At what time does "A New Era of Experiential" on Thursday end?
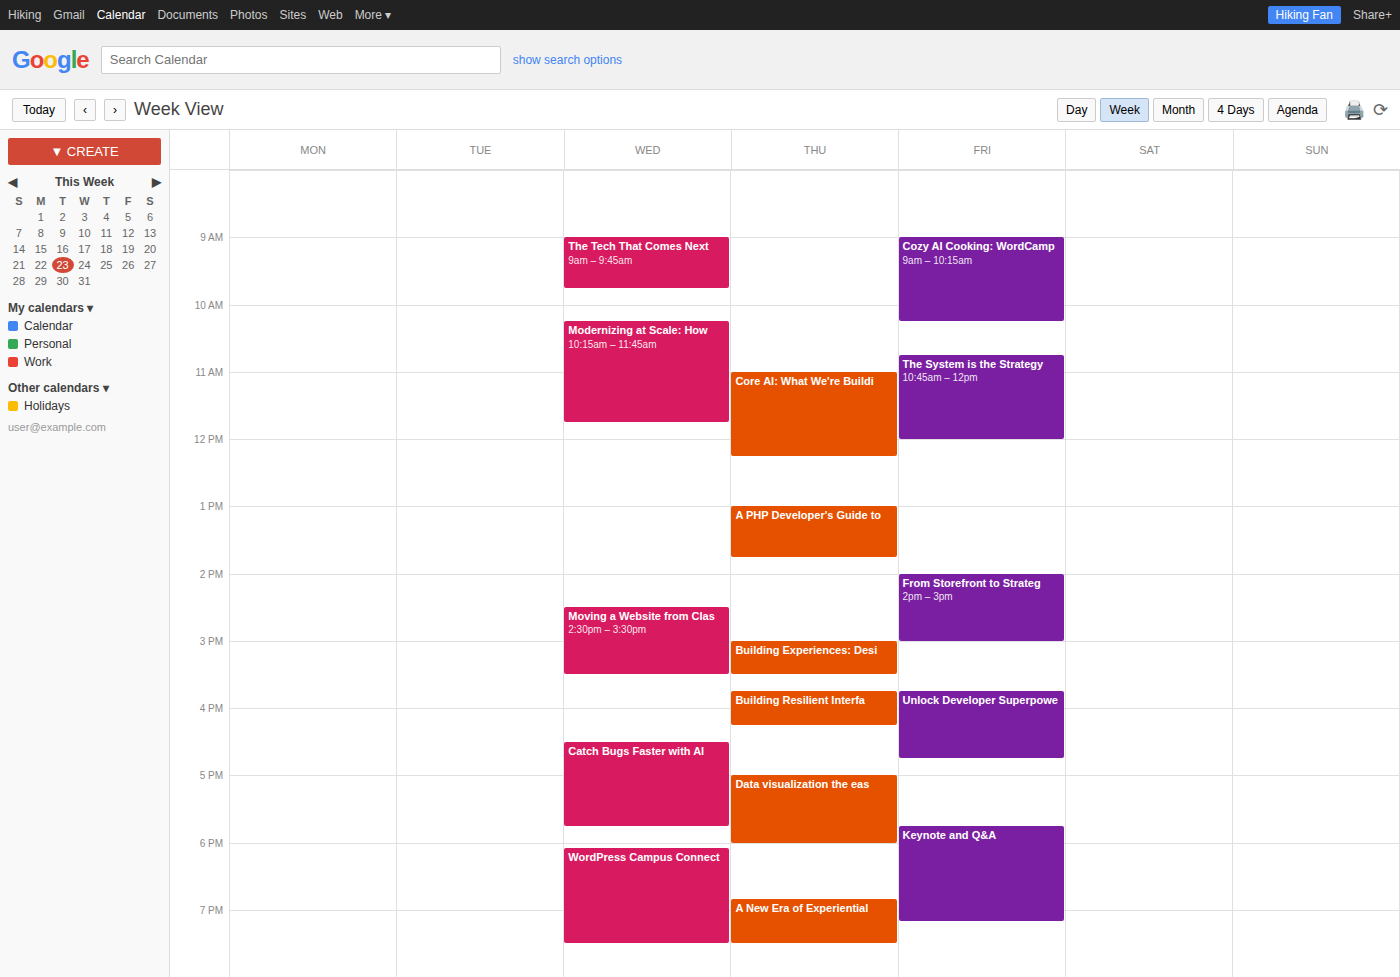
7:30 PM